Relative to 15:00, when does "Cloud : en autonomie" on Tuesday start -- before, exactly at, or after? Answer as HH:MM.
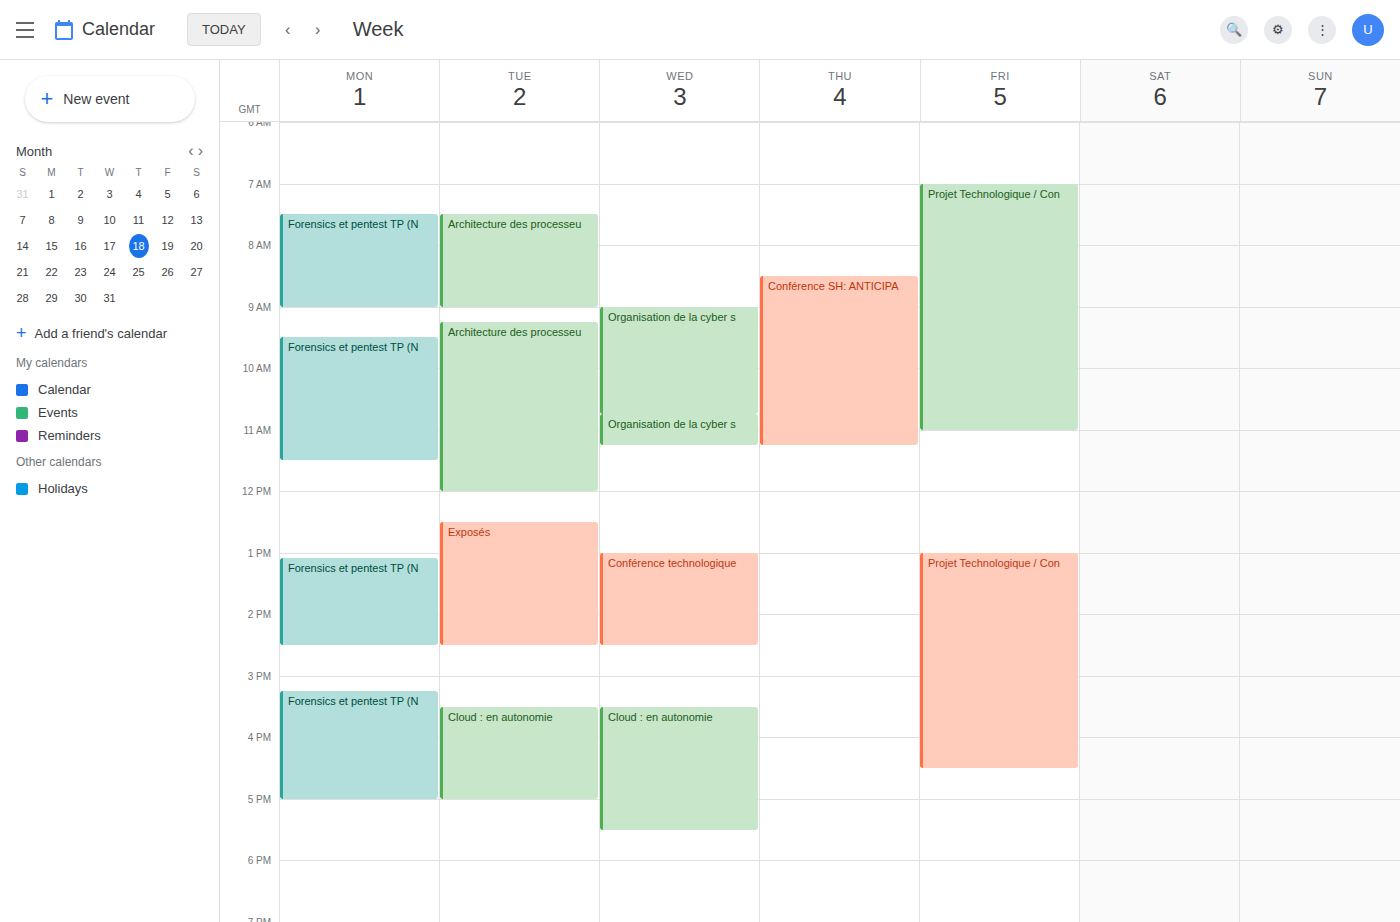
15:30 -- after 15:00, 30 minutes below the 15:00 line.